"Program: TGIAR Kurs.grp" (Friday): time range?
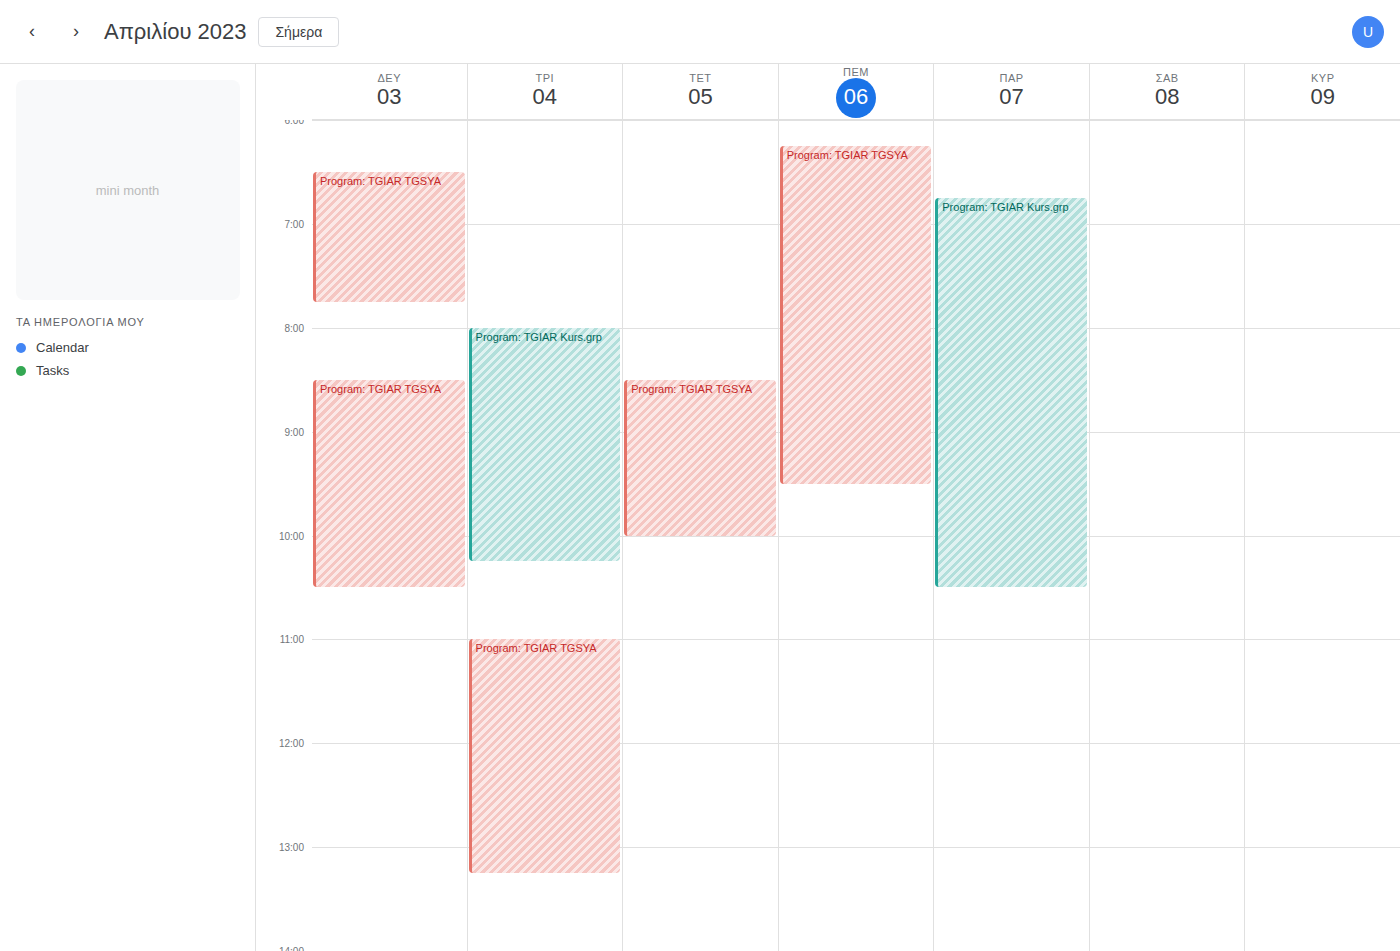
6:45 AM to 10:30 AM